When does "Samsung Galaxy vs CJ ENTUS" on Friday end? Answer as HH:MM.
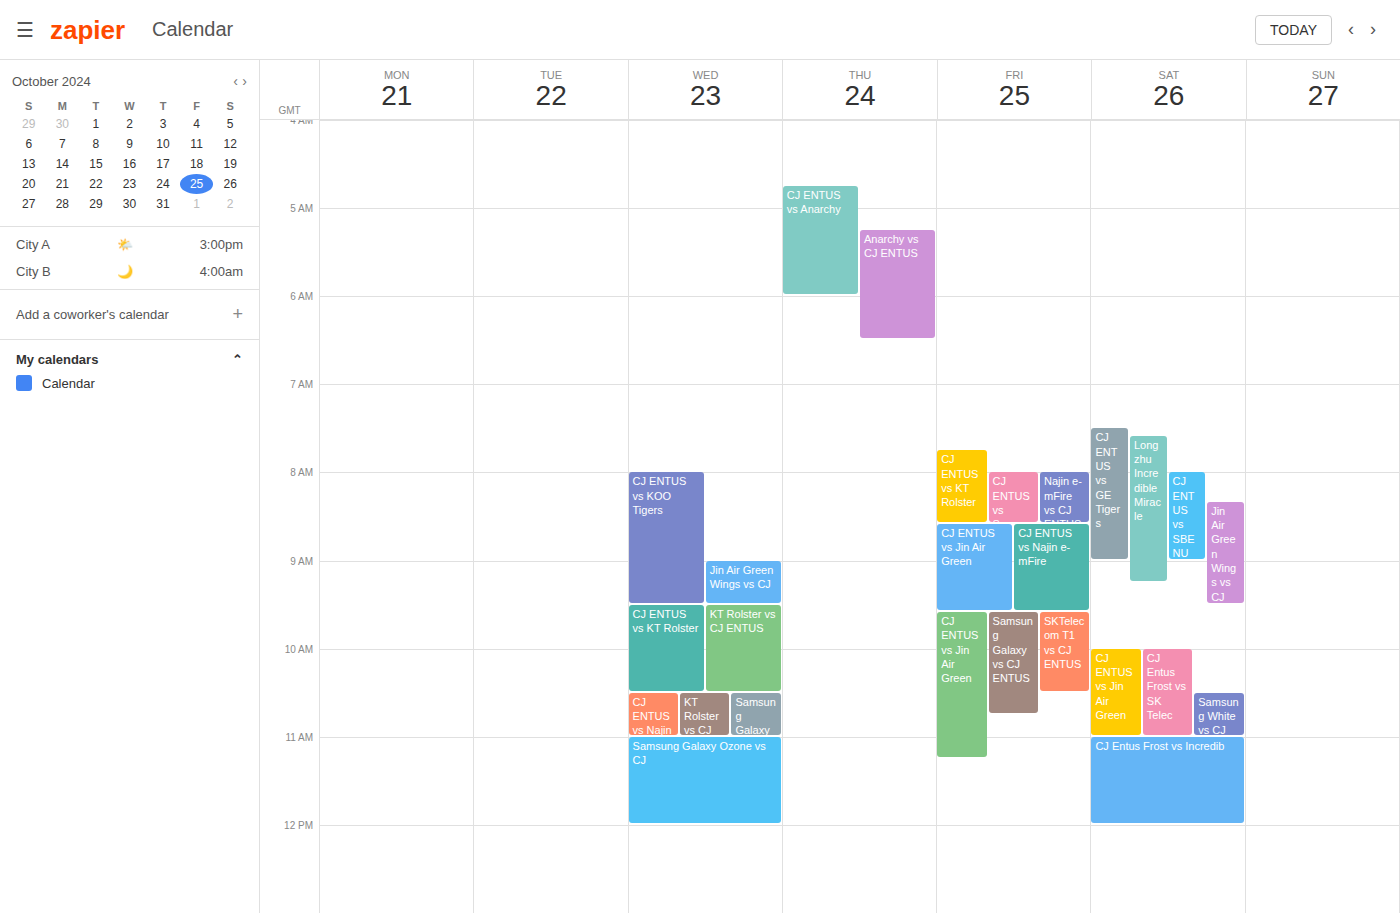
10:45